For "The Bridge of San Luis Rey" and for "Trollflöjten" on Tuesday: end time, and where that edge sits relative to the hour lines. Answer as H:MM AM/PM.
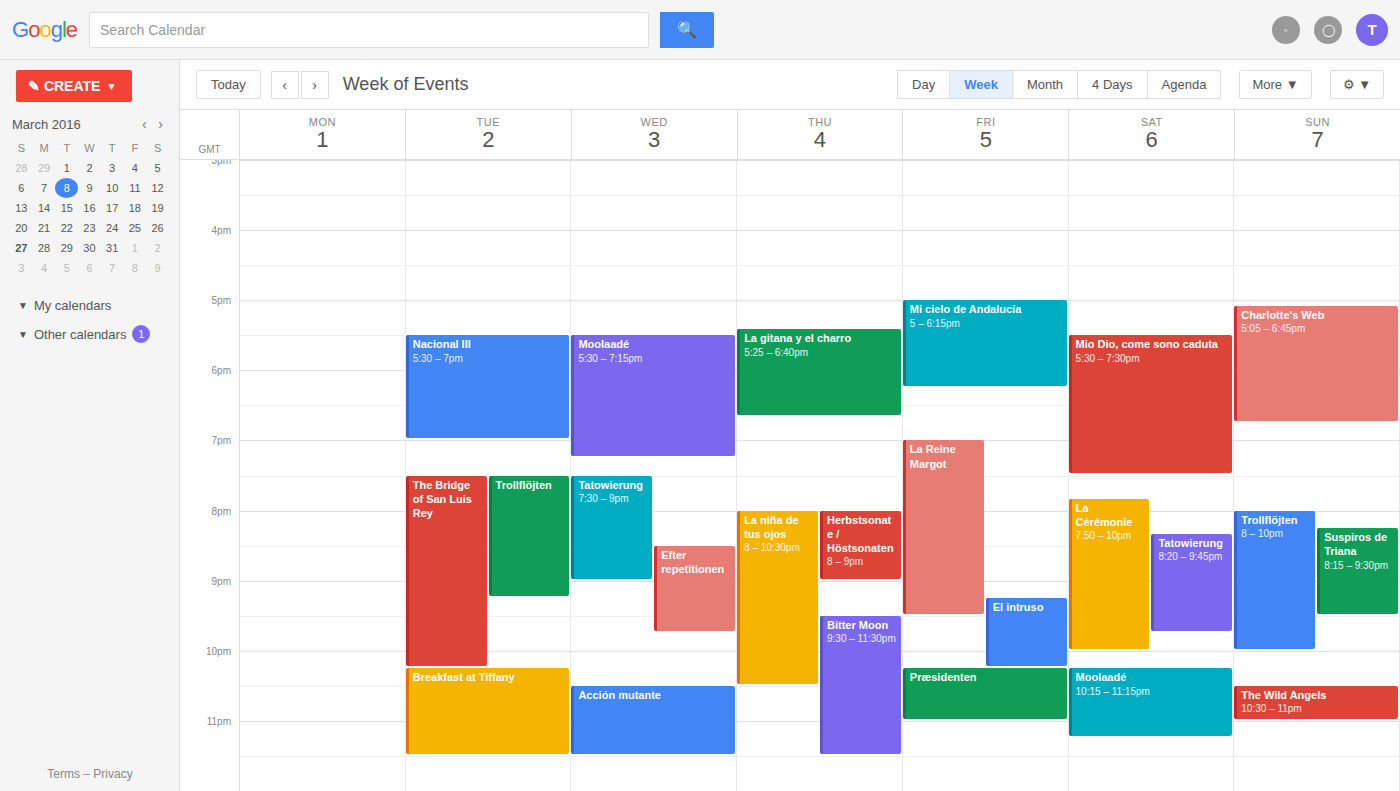
"The Bridge of San Luis Rey": 10:15 PM, neither: a quarter of the way from the 10 PM line to the 11 PM line. "Trollflöjten": 9:15 PM, neither: a quarter of the way from the 9 PM line to the 10 PM line.